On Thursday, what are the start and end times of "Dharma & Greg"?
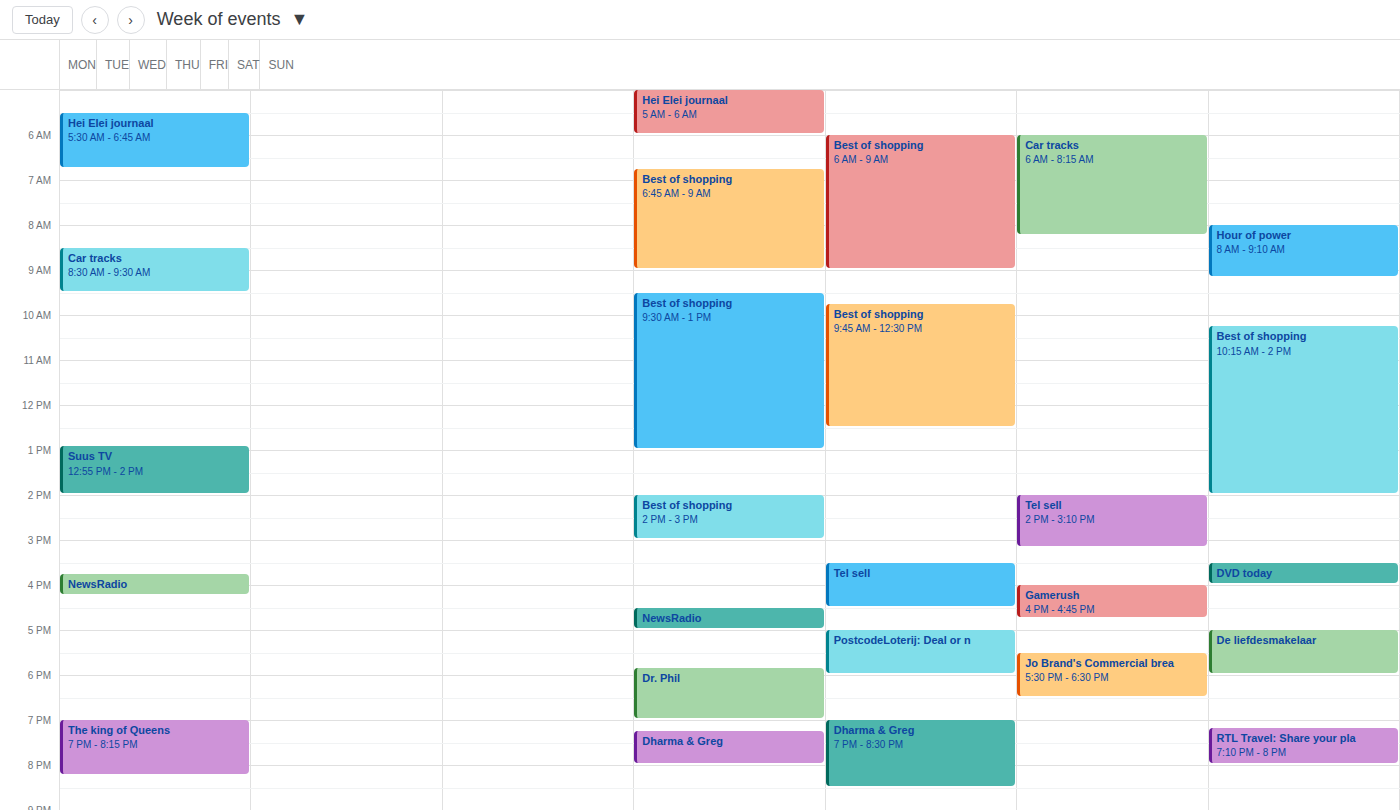
7:15 PM to 8:00 PM